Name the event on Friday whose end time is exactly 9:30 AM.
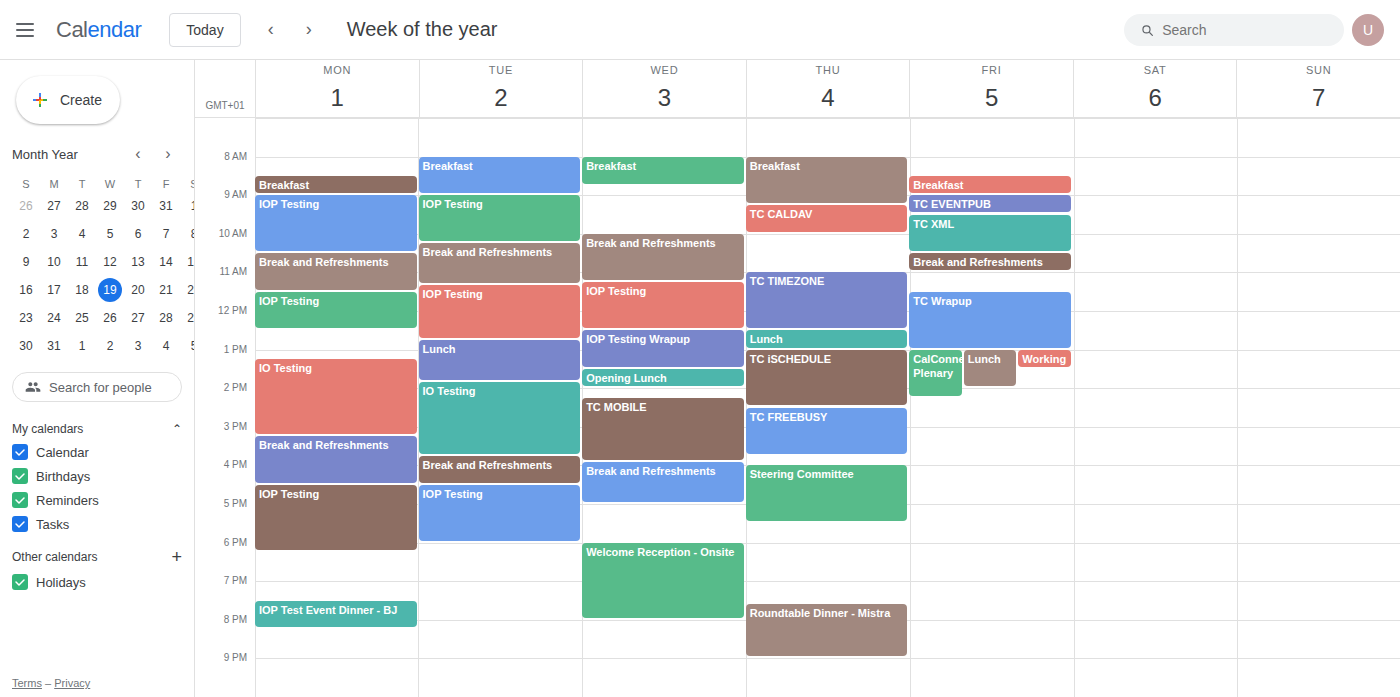
"TC EVENTPUB"